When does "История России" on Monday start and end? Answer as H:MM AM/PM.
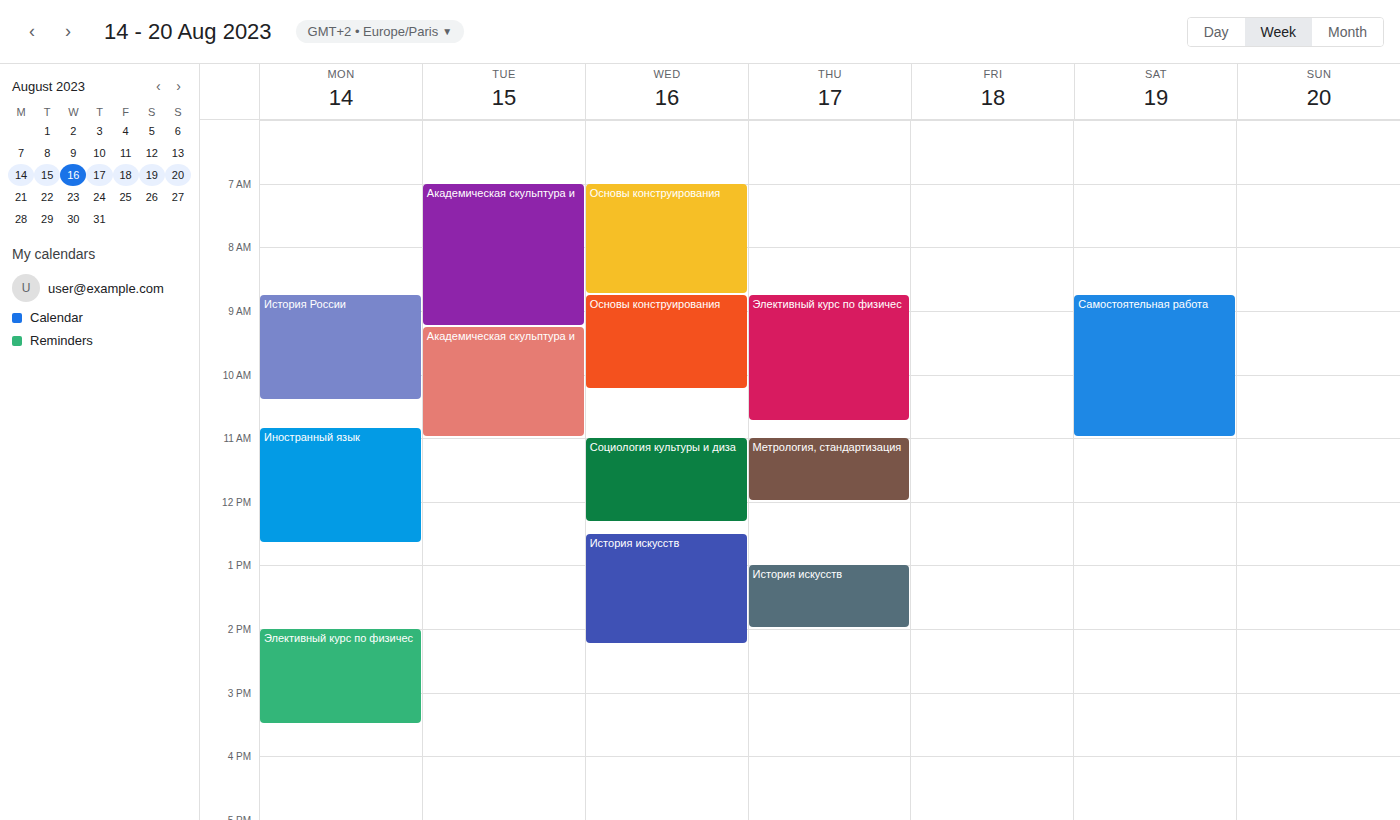
8:45 AM to 10:25 AM